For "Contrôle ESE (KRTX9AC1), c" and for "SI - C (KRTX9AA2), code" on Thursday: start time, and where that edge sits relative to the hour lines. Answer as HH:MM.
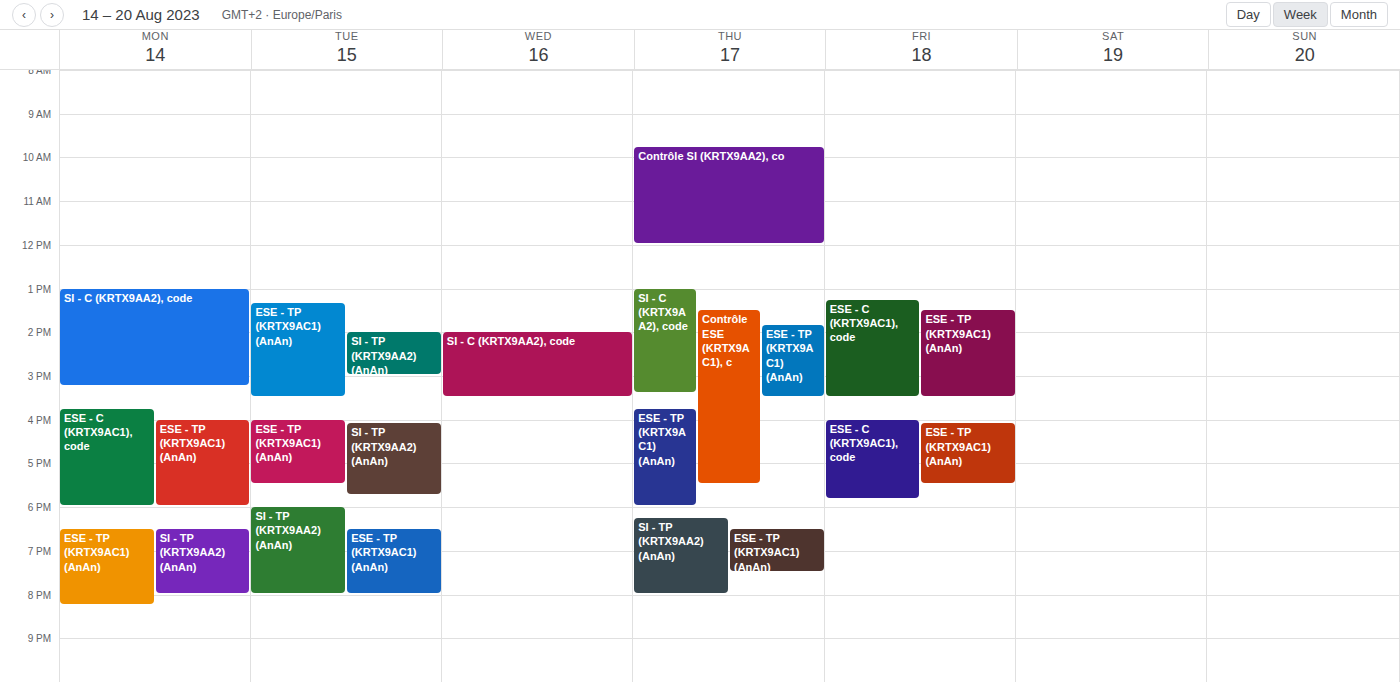
"Contrôle ESE (KRTX9AC1), c": 13:30, halfway between the 13:00 and 14:00 lines. "SI - C (KRTX9AA2), code": 13:00, exactly on the 13:00 line.